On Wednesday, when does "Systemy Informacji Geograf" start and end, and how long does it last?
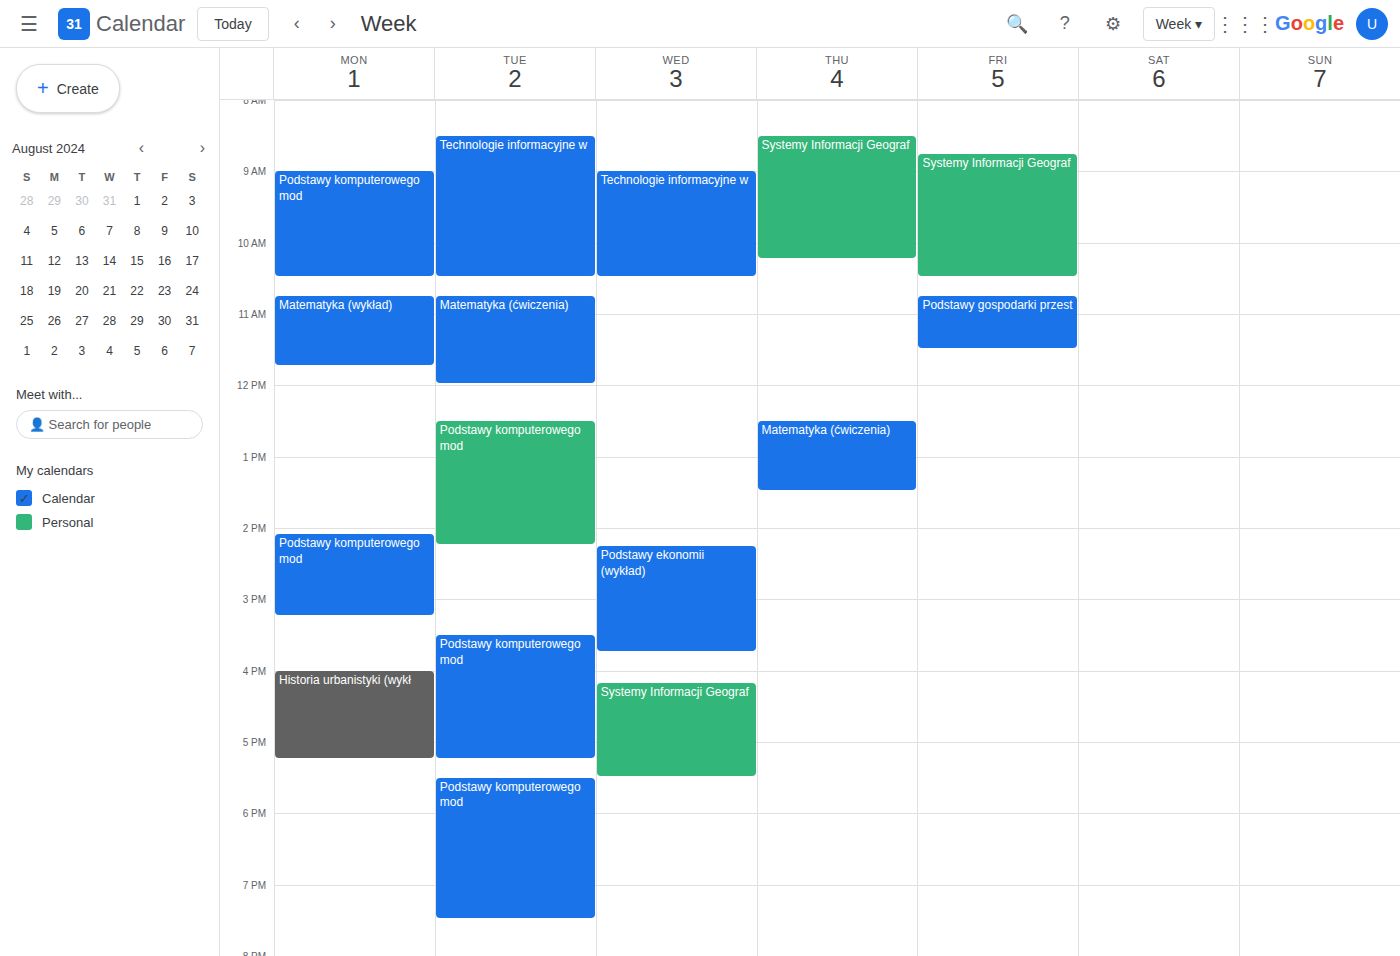
4:10 PM to 5:30 PM, 1 hour 20 minutes